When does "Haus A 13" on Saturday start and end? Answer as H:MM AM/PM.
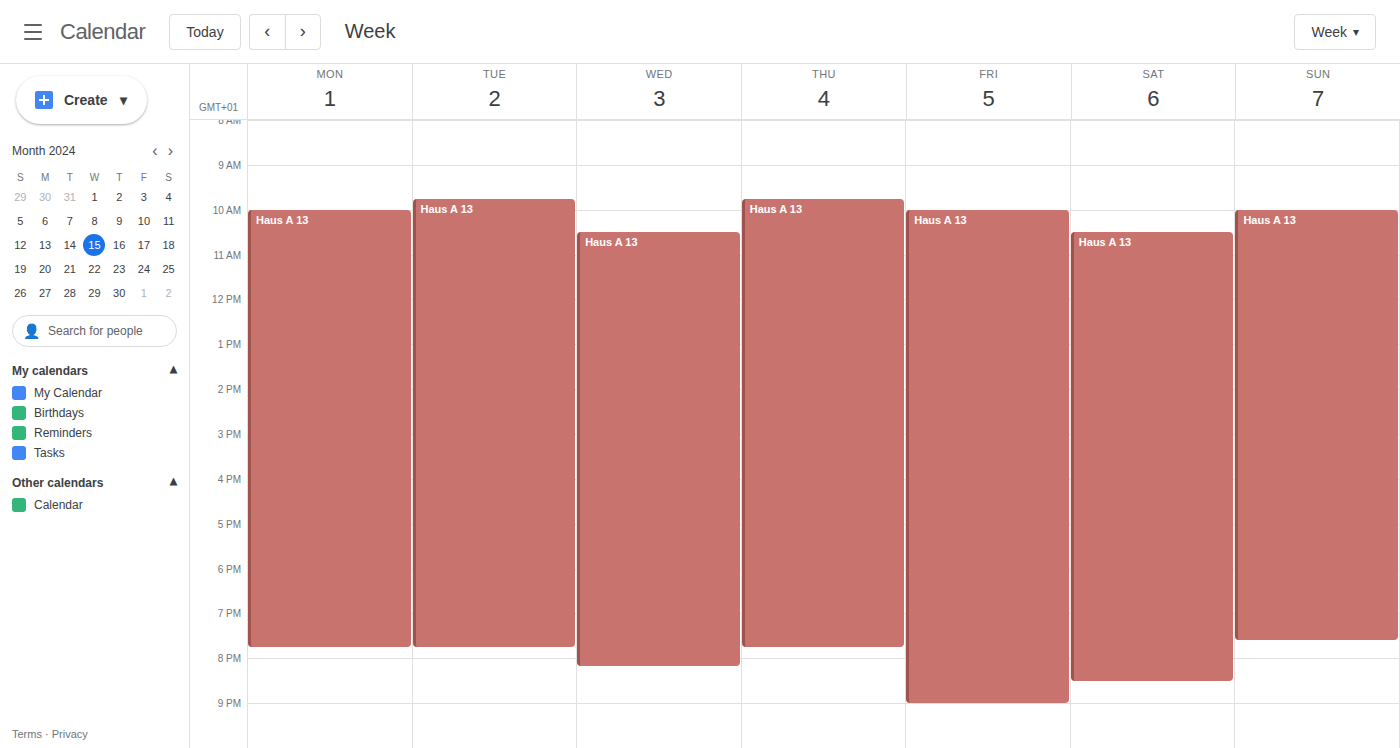
10:30 AM to 8:30 PM